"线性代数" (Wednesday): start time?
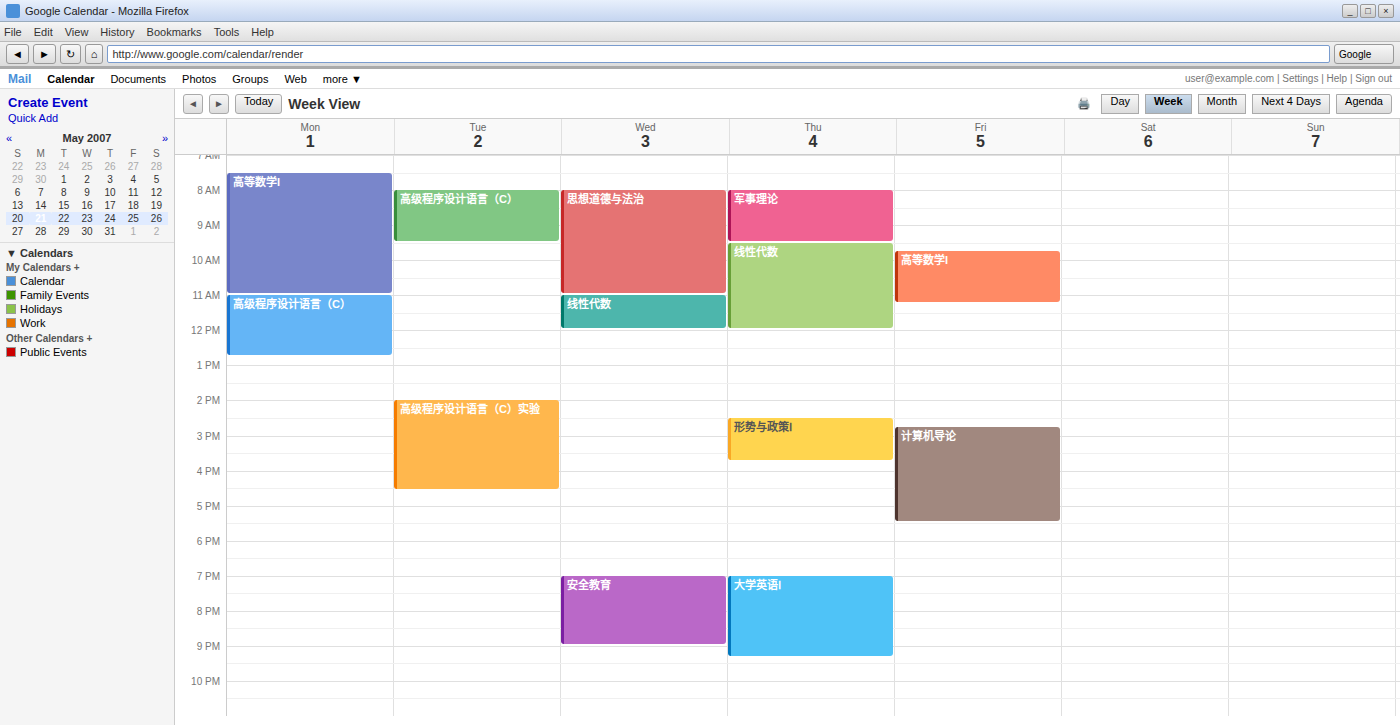
11:00